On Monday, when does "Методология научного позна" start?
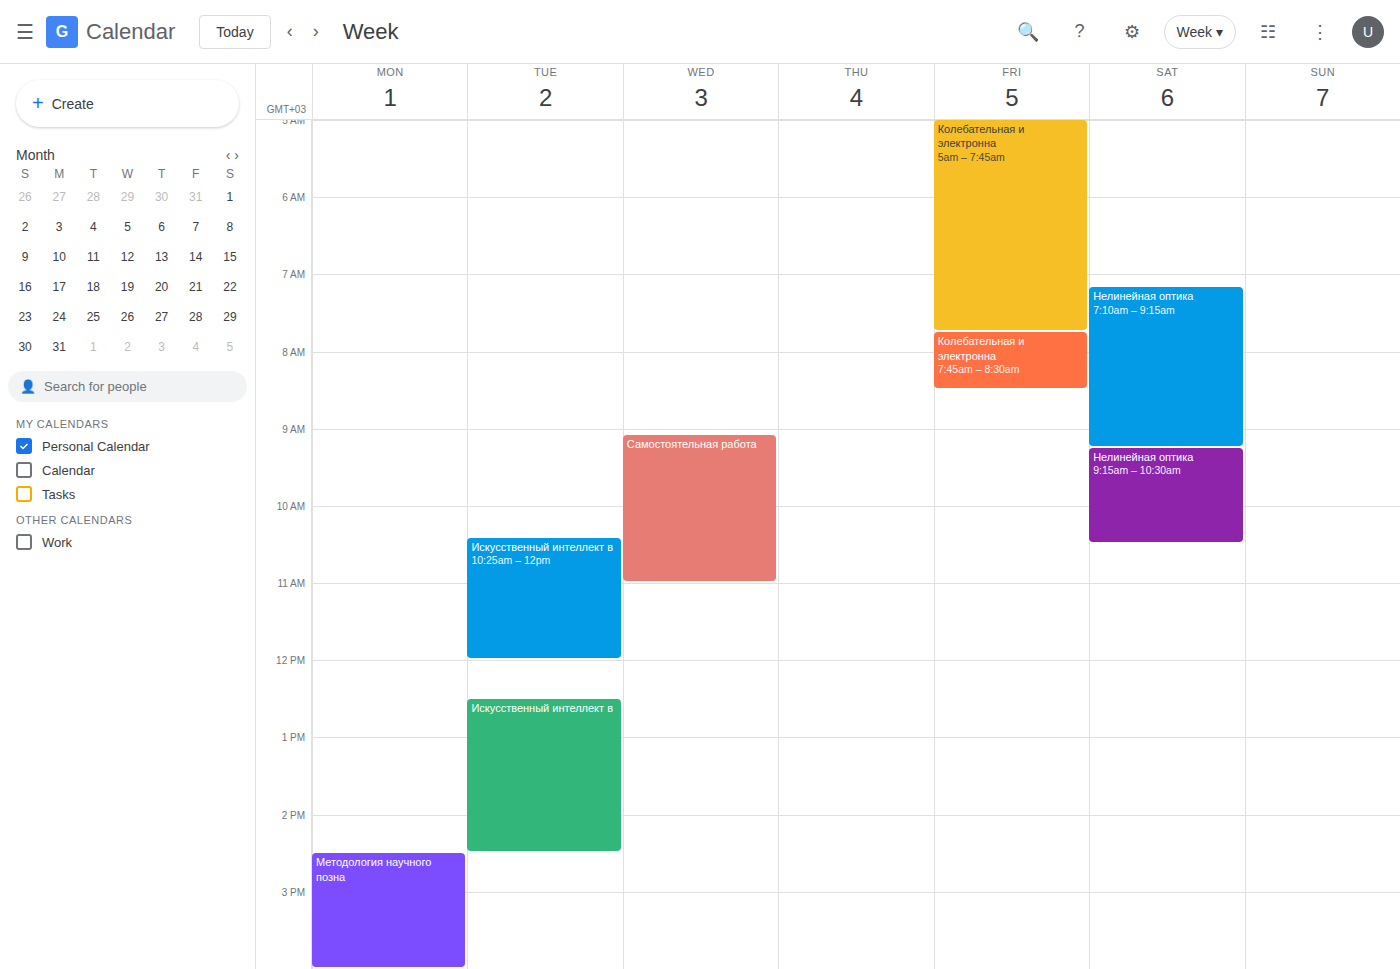
2:30 PM